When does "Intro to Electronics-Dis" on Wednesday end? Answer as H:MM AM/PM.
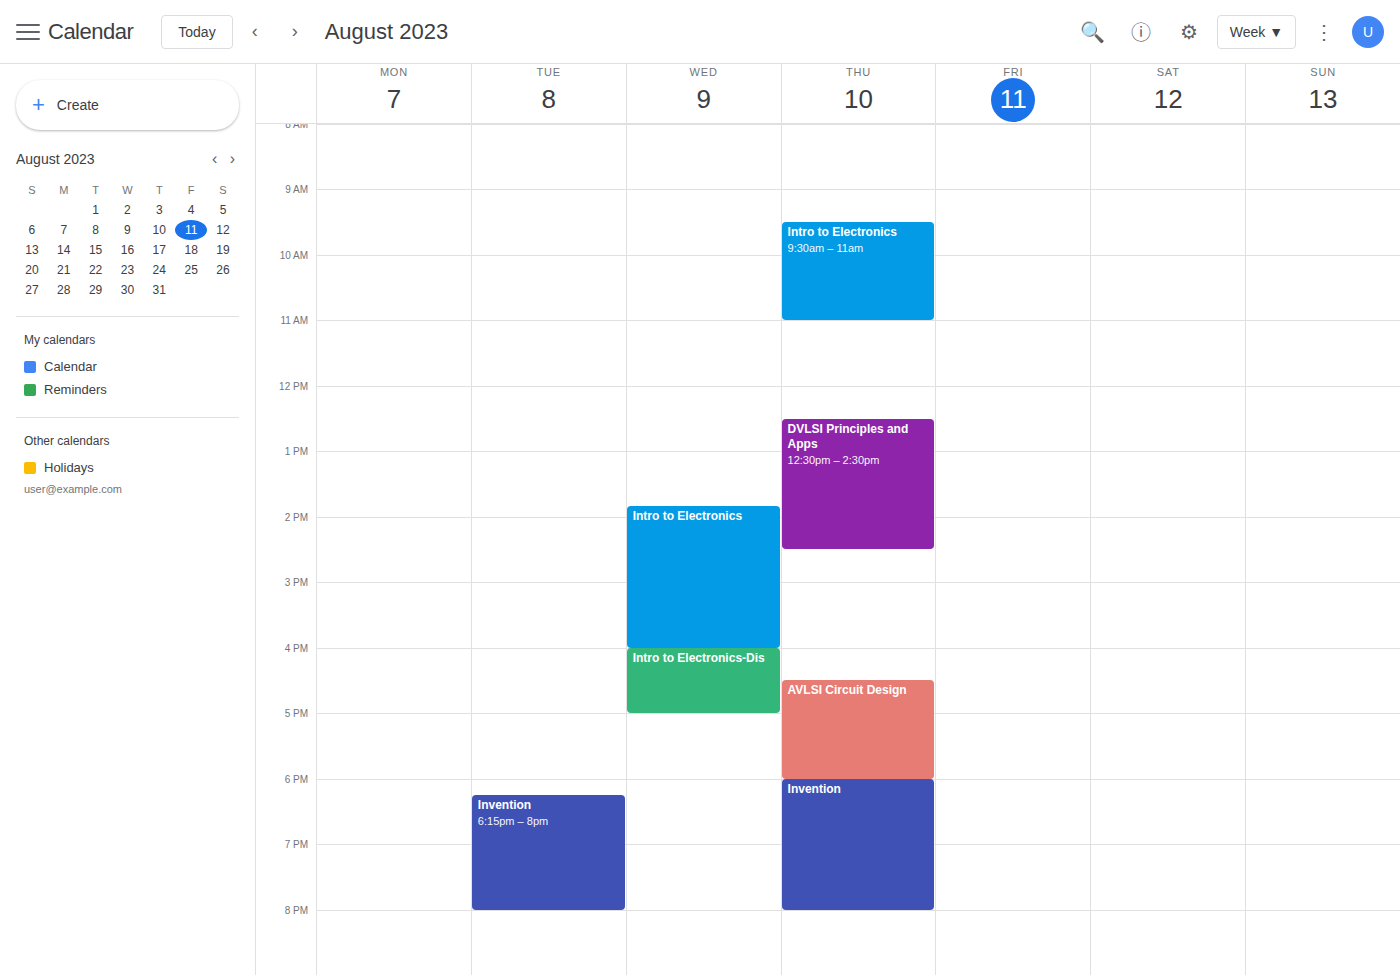
5:00 PM